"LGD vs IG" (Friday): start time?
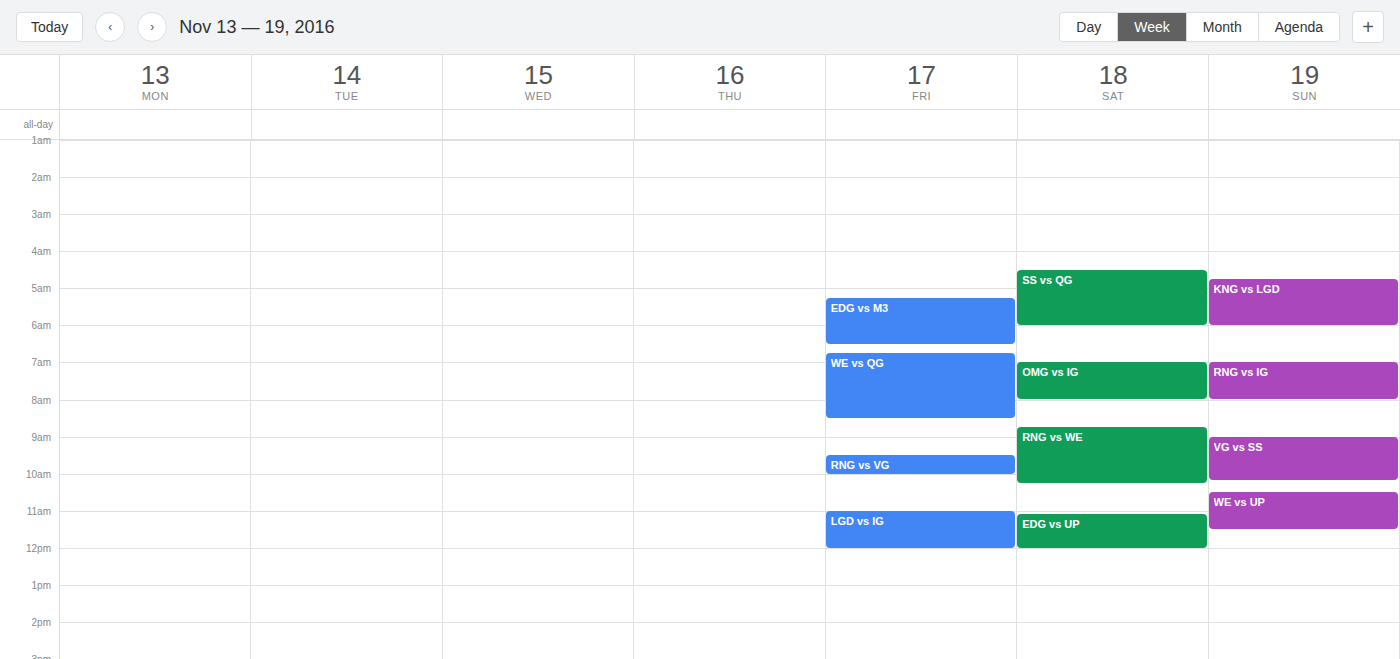
11:00 AM